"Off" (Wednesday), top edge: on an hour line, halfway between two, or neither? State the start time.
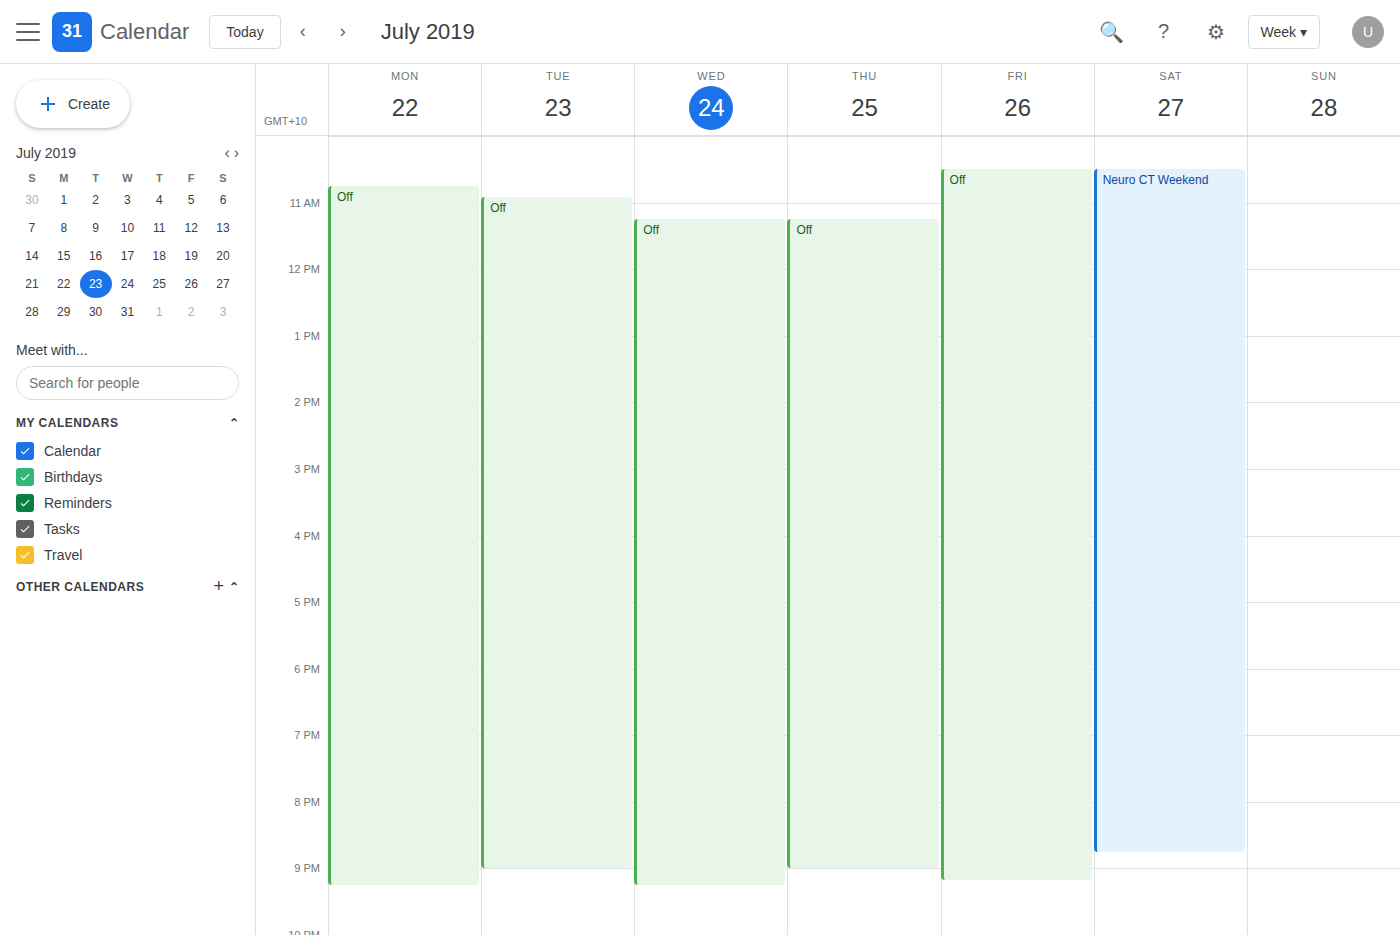
11:15 AM -- neither: a quarter of the way from the 11 AM line to the 12 PM line.